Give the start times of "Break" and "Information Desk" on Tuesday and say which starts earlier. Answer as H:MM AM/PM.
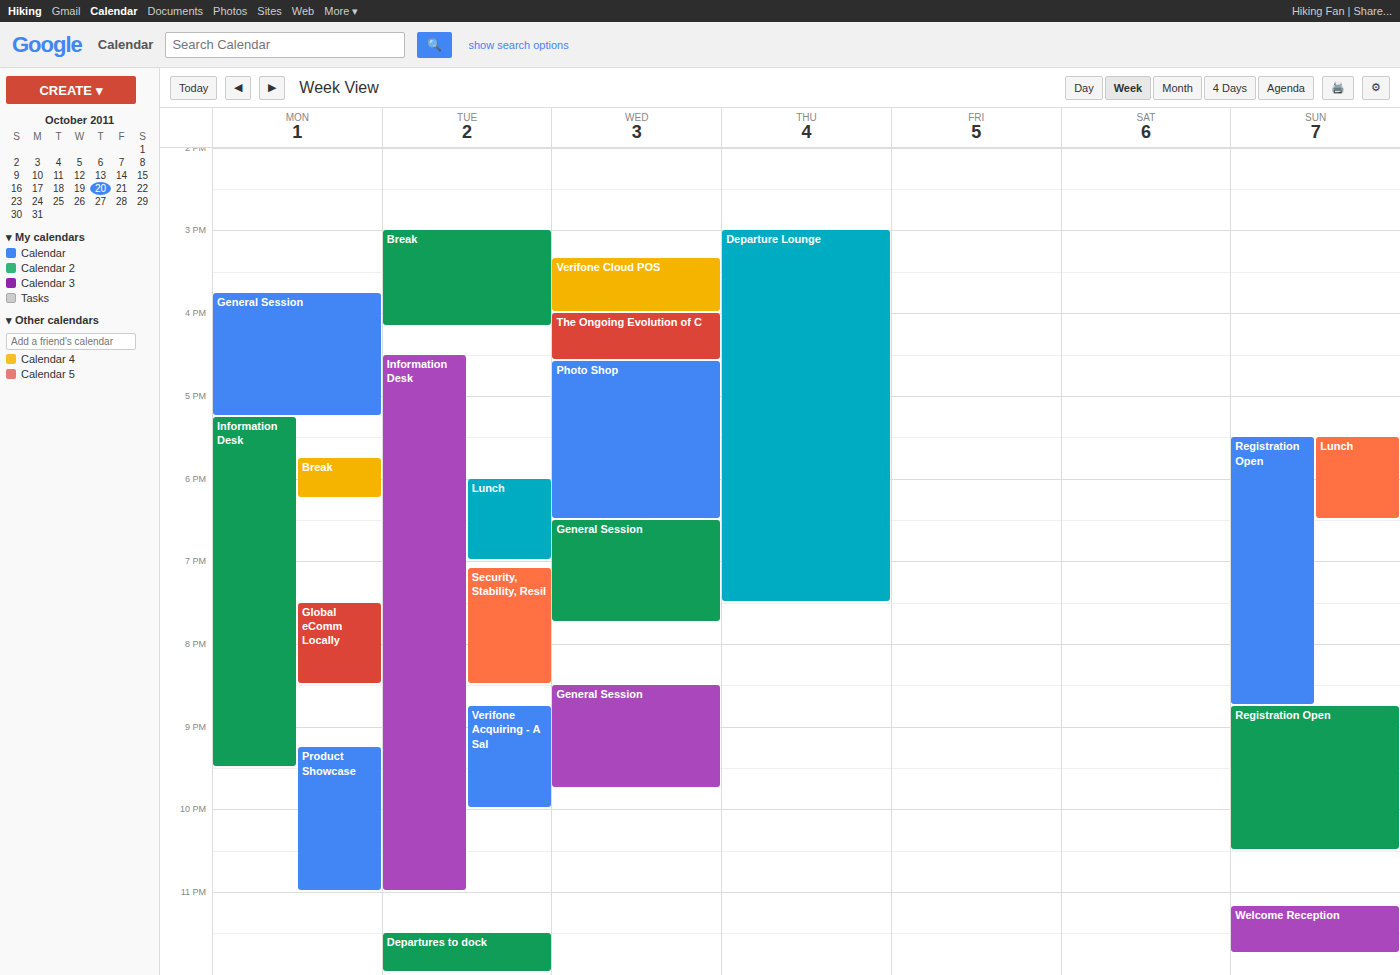
"Break" 3:00 PM; "Information Desk" 4:30 PM.